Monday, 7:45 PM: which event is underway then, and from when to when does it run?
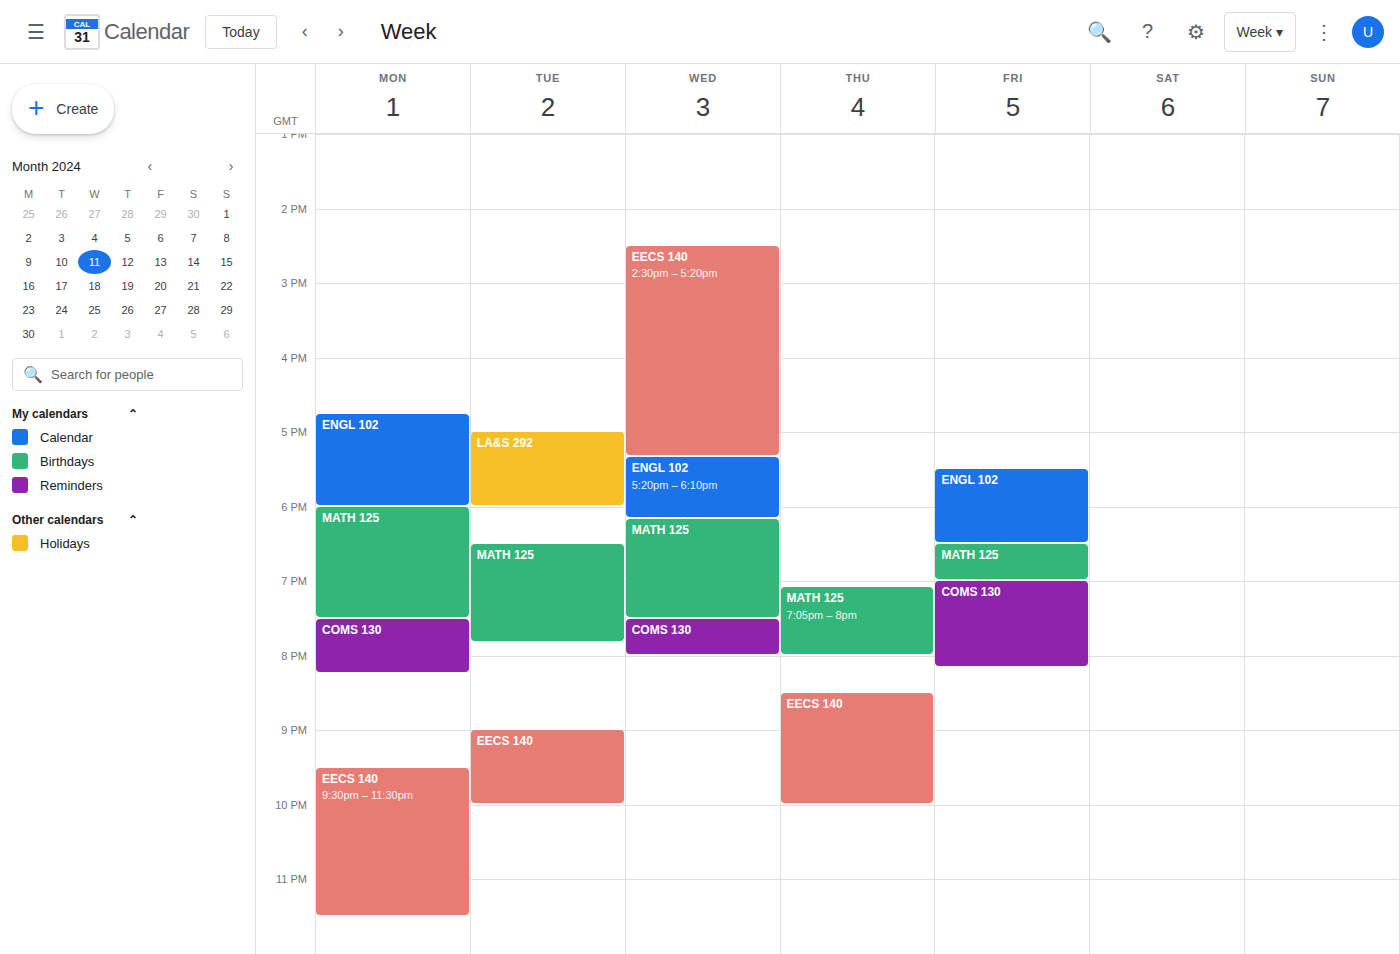
"COMS 130", 7:30 PM to 8:15 PM